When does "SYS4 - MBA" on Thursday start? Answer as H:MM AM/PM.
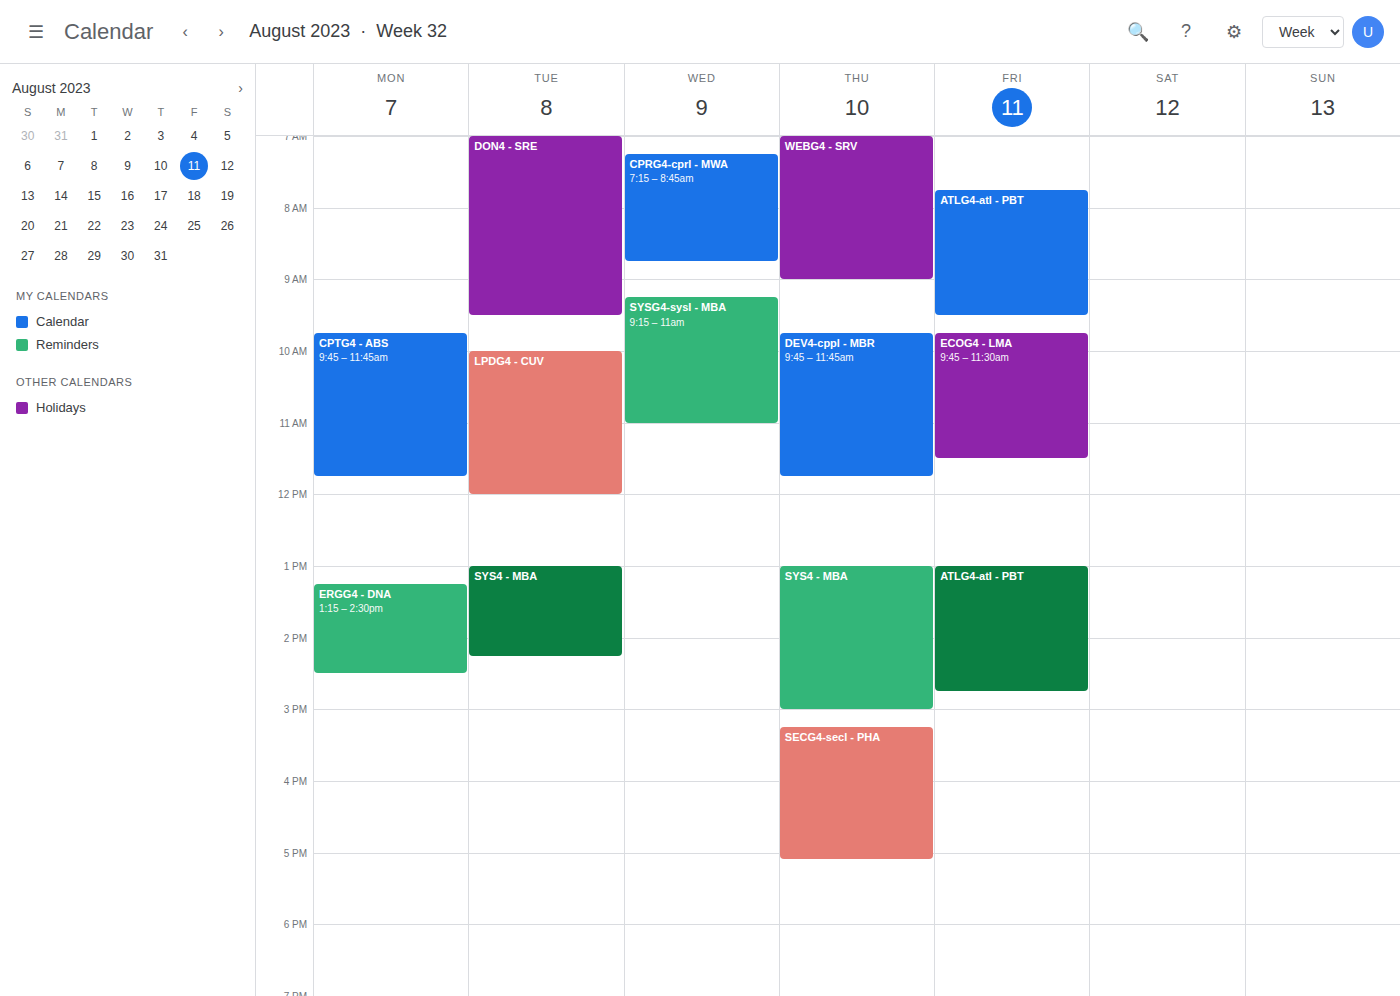
1:00 PM